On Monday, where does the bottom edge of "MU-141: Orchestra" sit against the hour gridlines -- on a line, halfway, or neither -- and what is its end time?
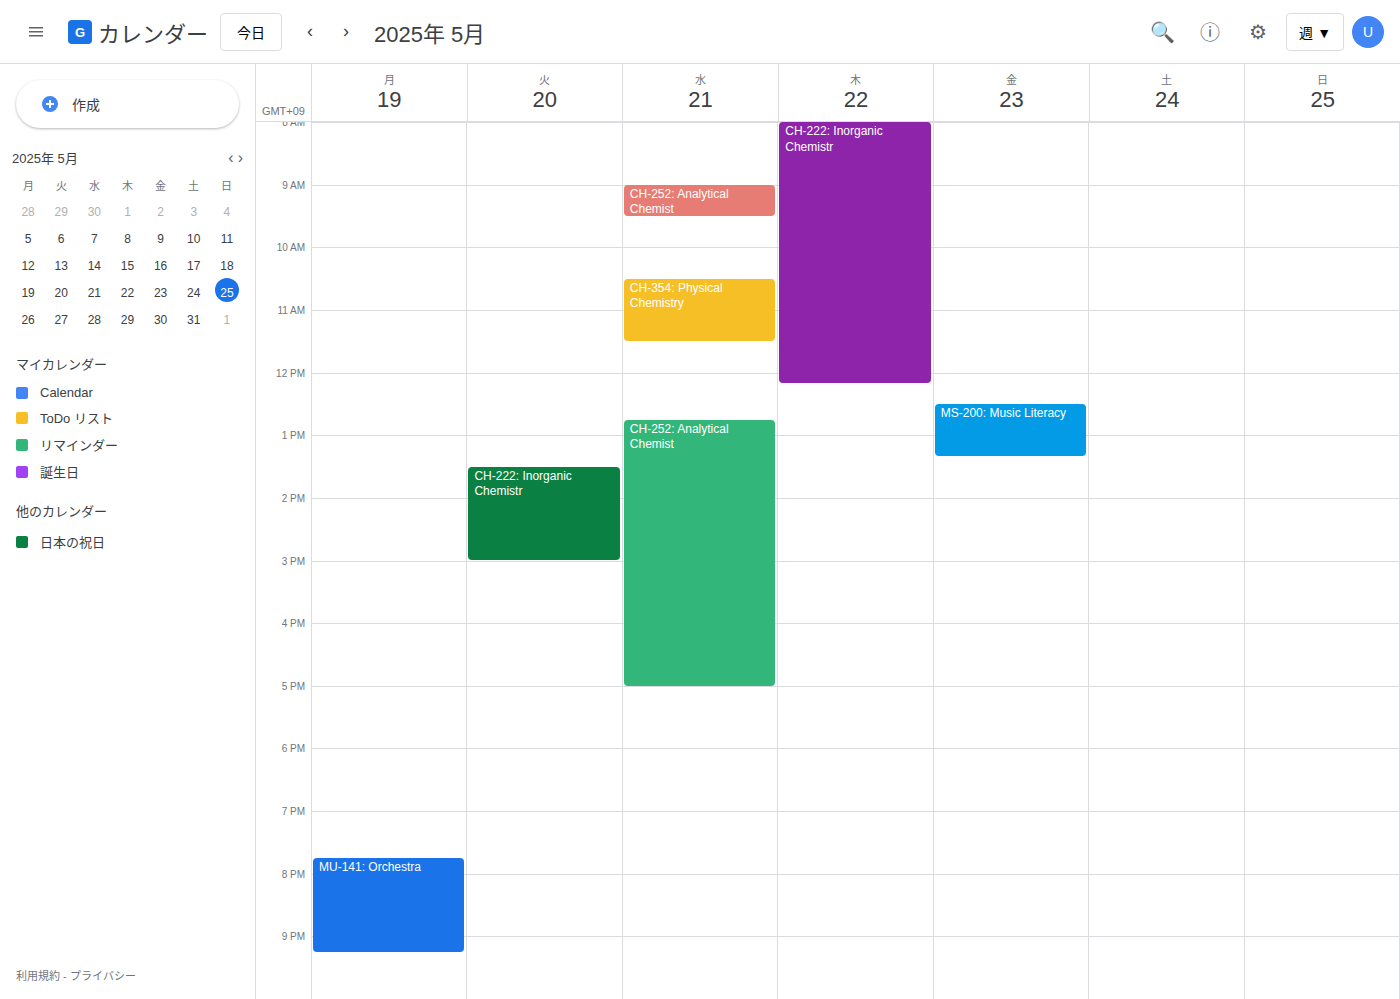
9:15 PM -- neither: a quarter of the way from the 9 PM line to the 10 PM line.